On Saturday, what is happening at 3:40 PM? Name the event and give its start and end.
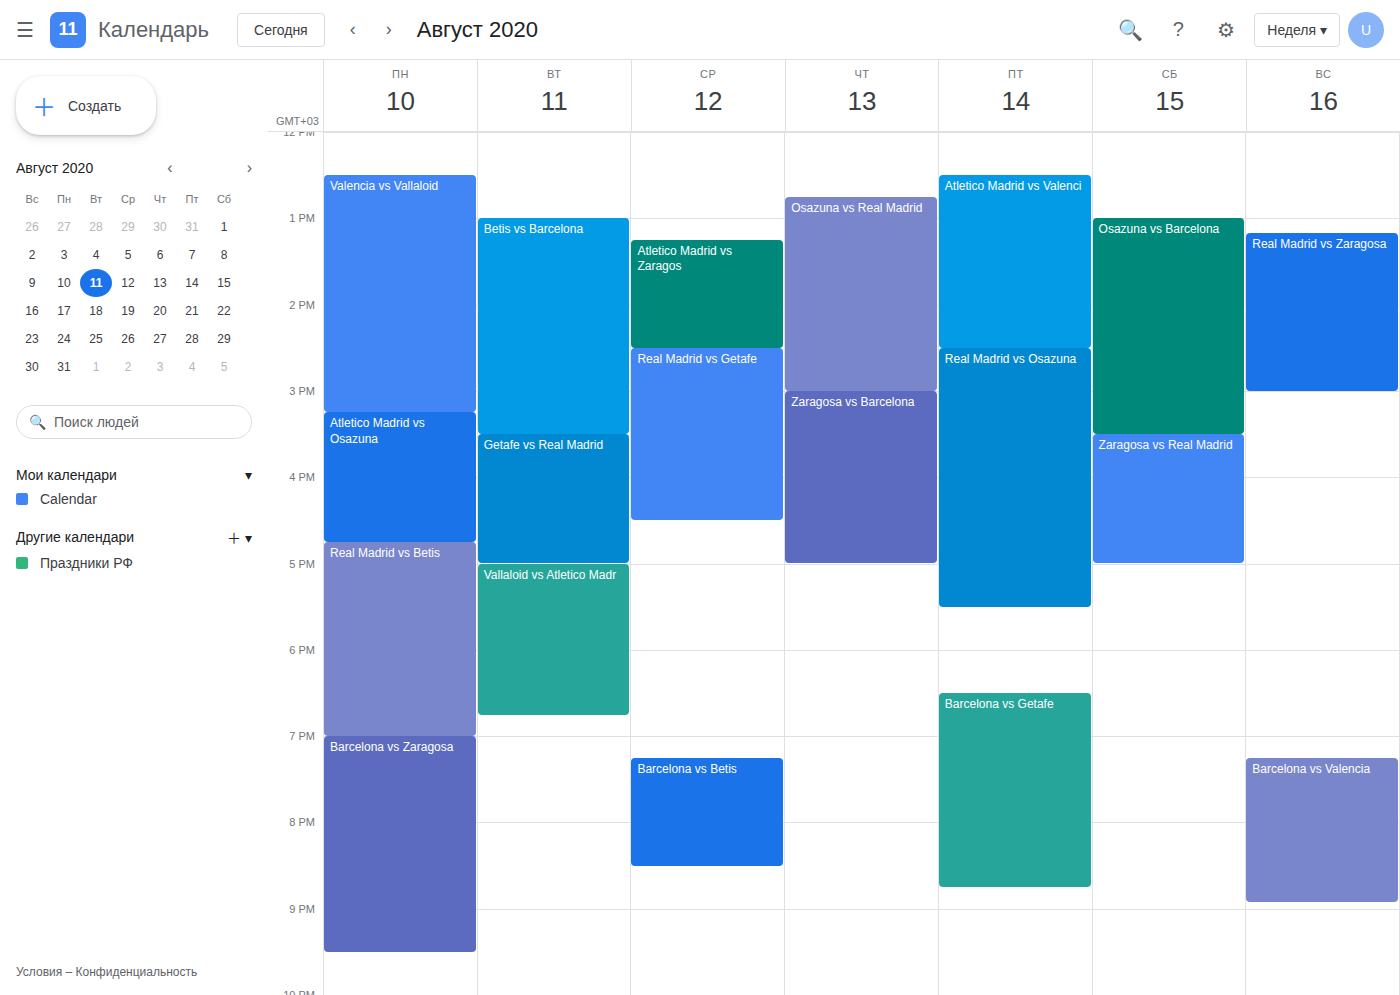
"Zaragosa vs Real Madrid", 3:30 PM to 5:00 PM